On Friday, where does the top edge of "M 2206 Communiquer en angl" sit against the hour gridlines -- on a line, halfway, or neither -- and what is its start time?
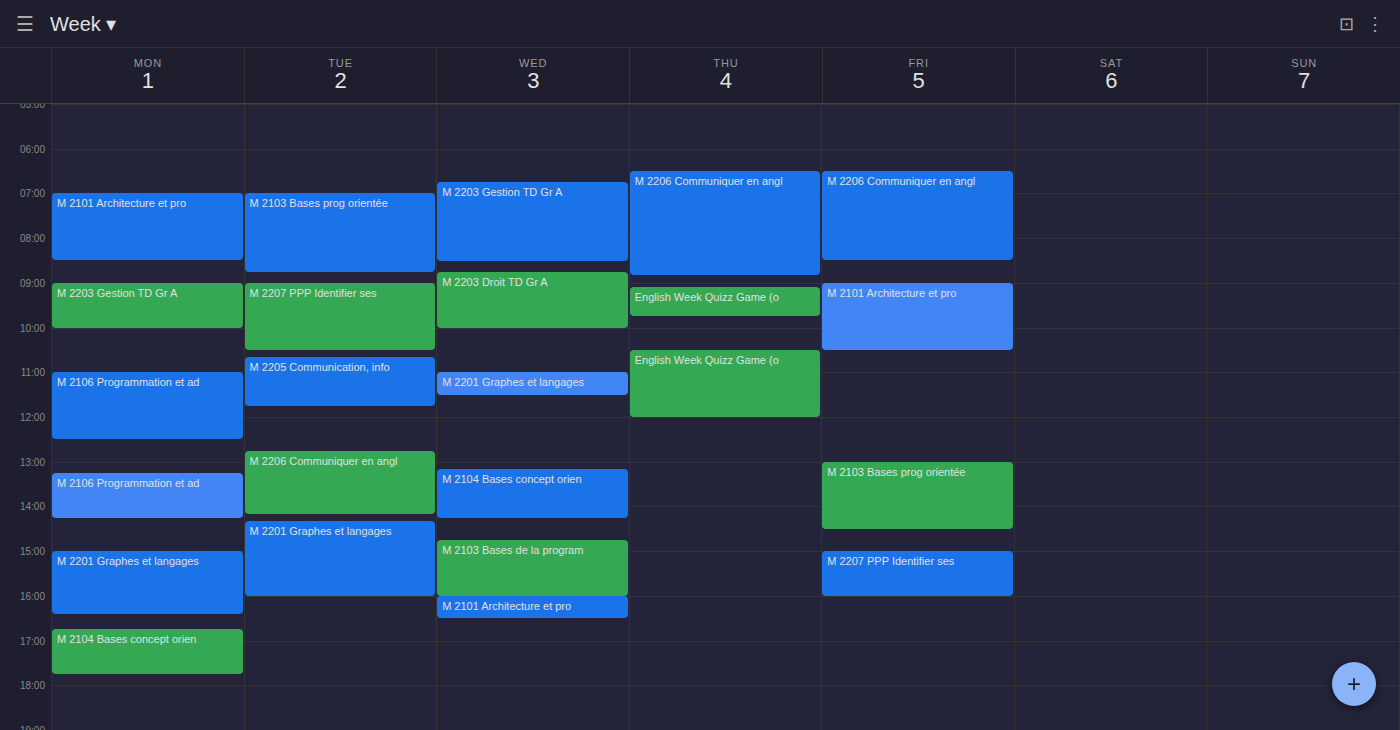
6:30 AM -- halfway between the 6 AM and 7 AM lines.